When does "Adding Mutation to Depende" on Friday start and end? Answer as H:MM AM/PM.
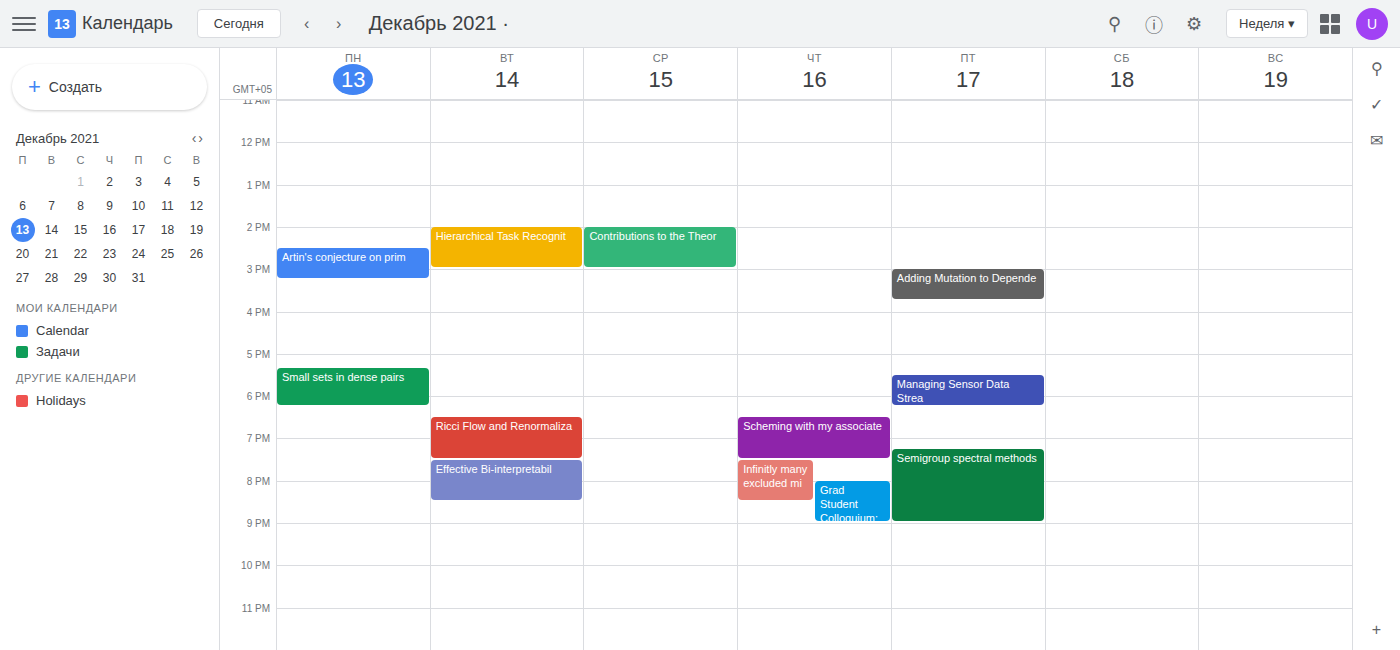
3:00 PM to 3:45 PM